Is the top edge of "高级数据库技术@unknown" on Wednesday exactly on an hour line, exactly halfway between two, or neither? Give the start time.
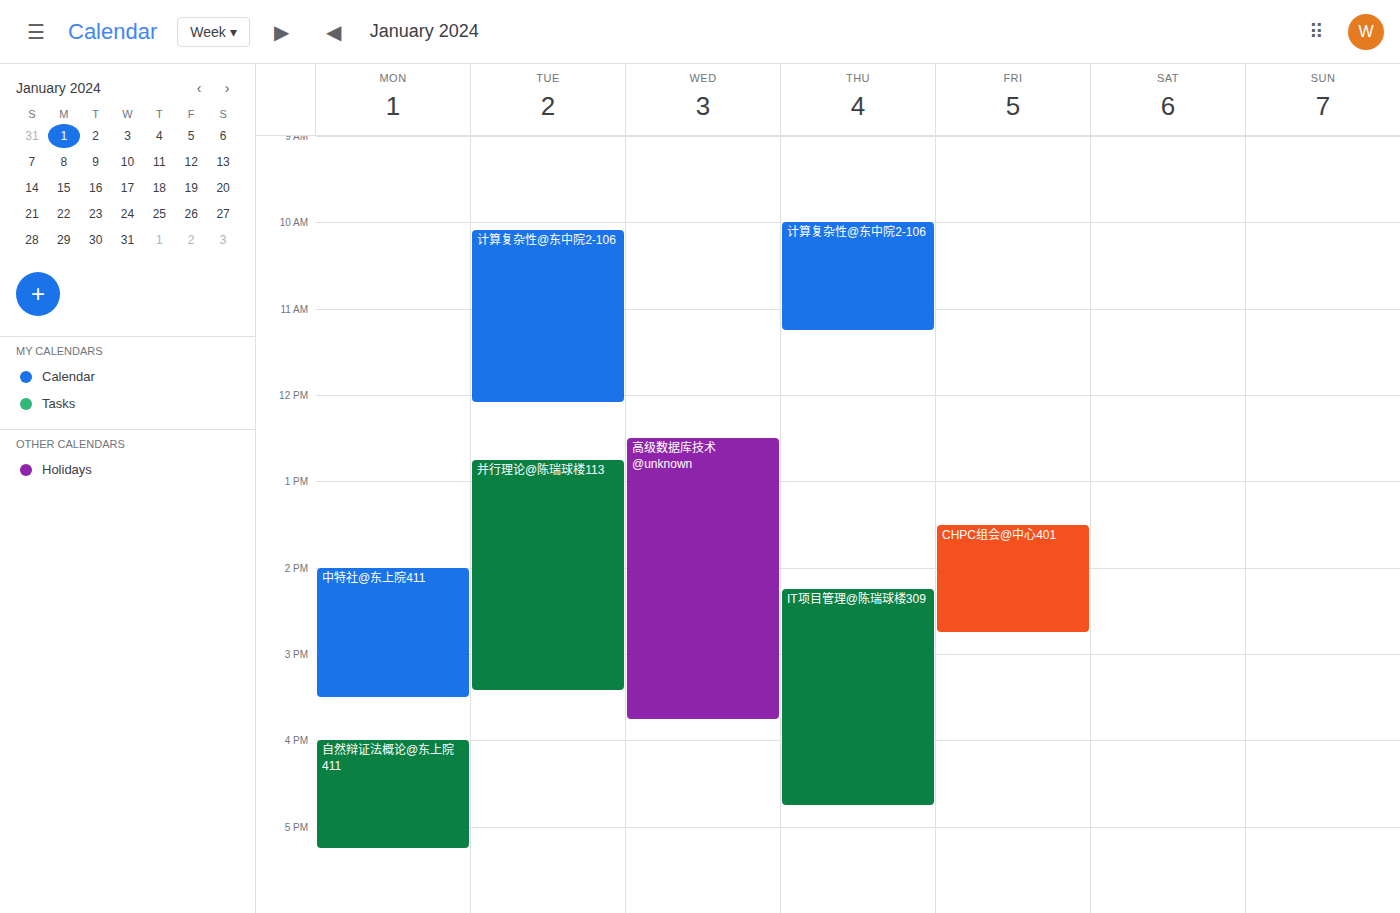
12:30 -- halfway between the 12:00 and 13:00 lines.